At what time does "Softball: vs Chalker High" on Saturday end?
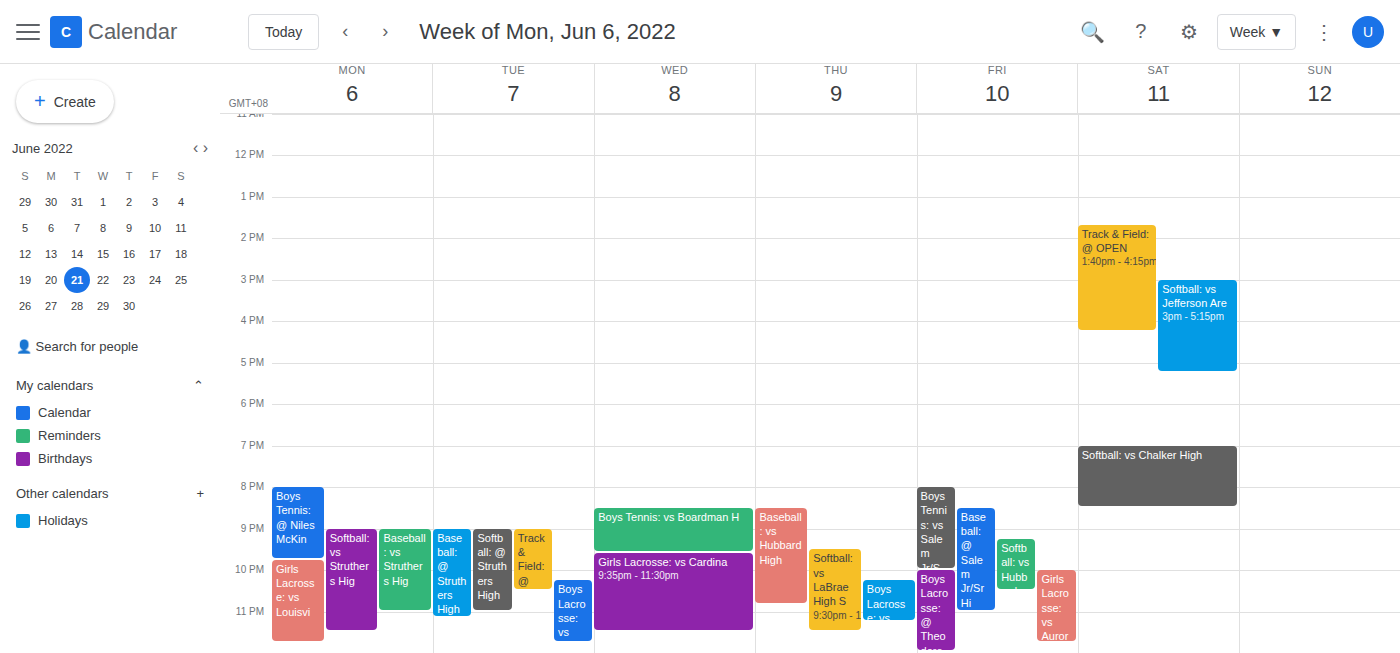
8:30 PM